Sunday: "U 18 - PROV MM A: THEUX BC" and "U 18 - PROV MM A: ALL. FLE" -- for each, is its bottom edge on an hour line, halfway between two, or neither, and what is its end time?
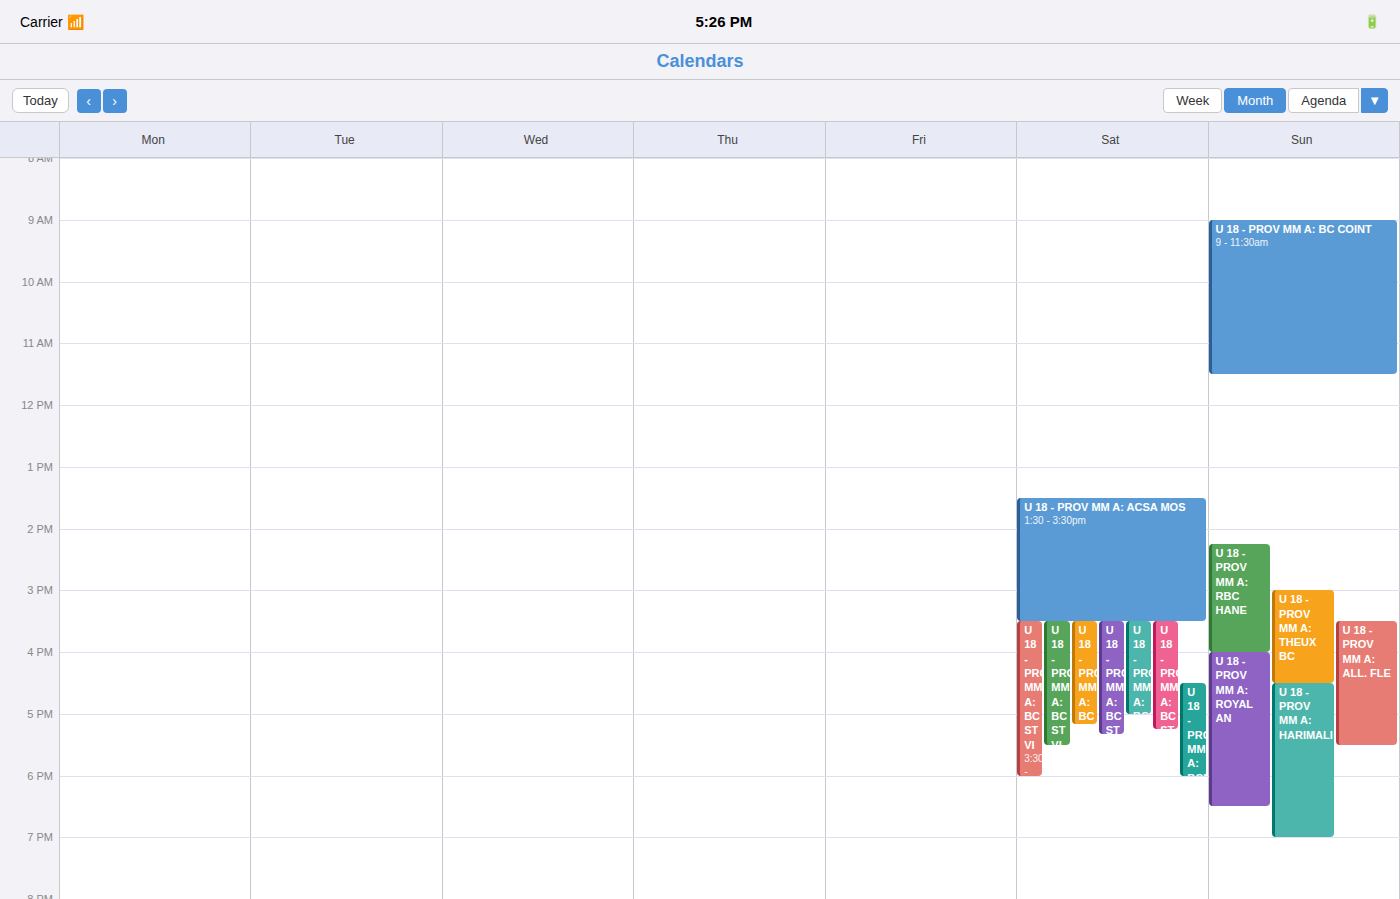
"U 18 - PROV MM A: THEUX BC": 4:30 PM, halfway between the 4 PM and 5 PM lines. "U 18 - PROV MM A: ALL. FLE": 5:30 PM, halfway between the 5 PM and 6 PM lines.